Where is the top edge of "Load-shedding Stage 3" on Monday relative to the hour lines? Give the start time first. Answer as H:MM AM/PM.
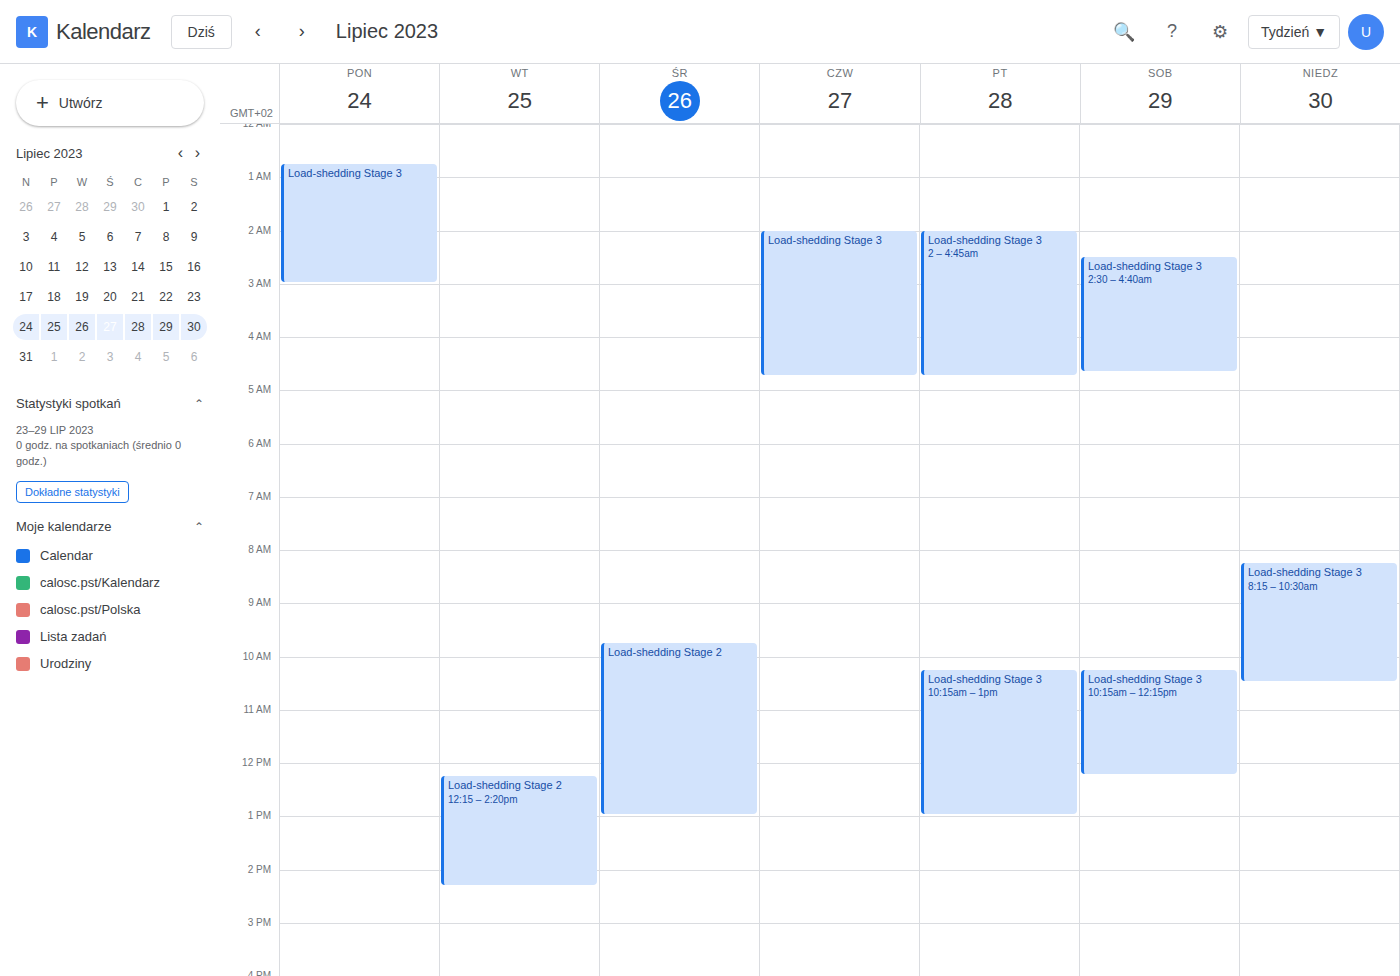
12:45 AM -- neither: three quarters of the way from the 12 AM line to the 1 AM line.